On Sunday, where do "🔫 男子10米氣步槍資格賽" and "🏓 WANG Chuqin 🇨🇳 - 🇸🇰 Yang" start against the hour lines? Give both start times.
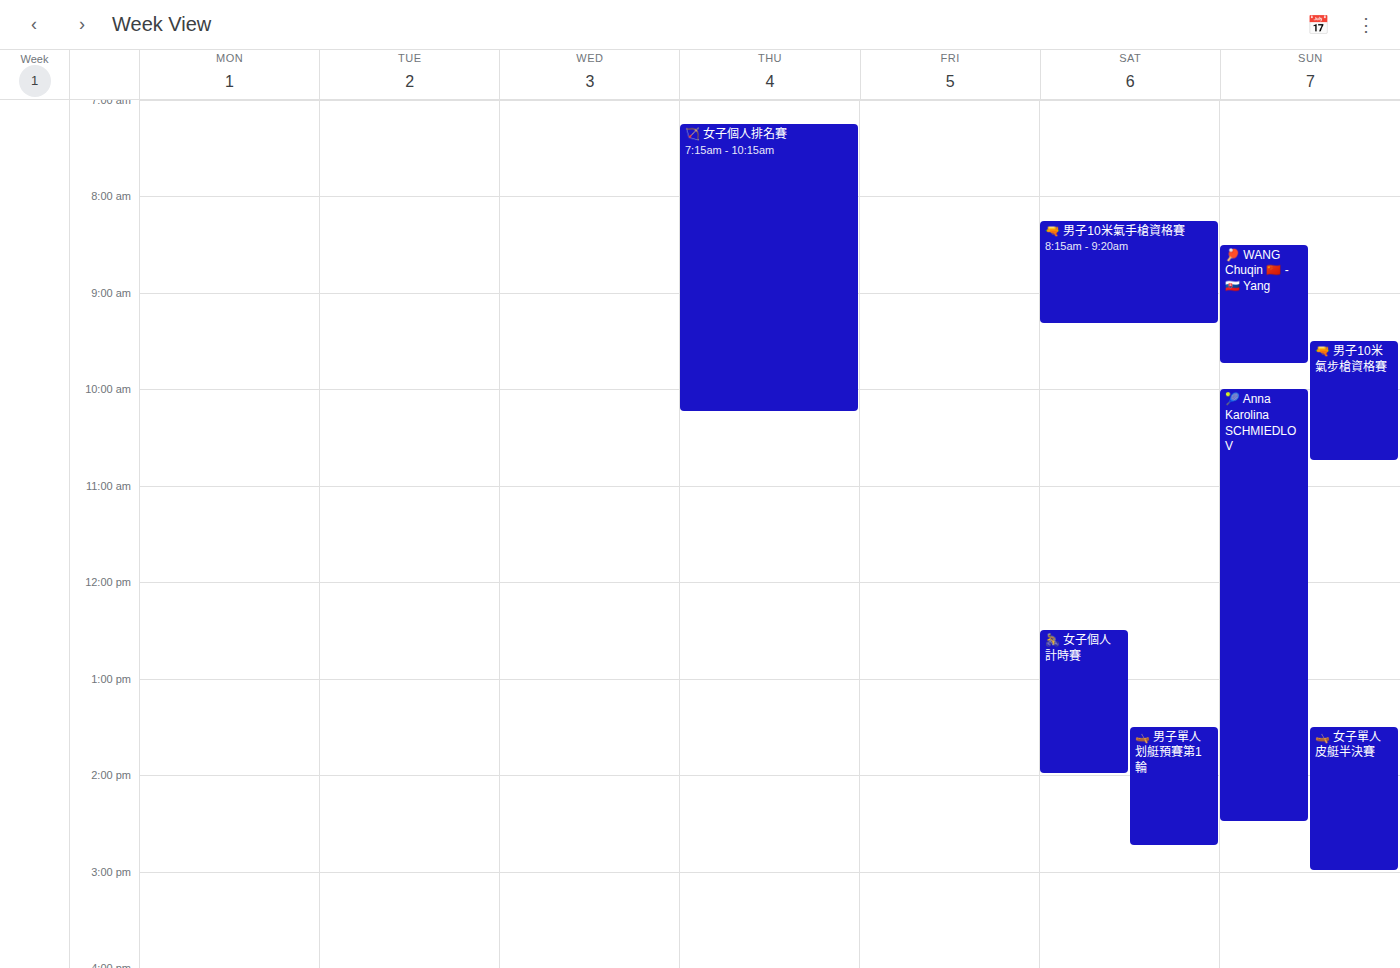
"🔫 男子10米氣步槍資格賽": 9:30 AM, halfway between the 9 AM and 10 AM lines. "🏓 WANG Chuqin 🇨🇳 - 🇸🇰 Yang": 8:30 AM, halfway between the 8 AM and 9 AM lines.